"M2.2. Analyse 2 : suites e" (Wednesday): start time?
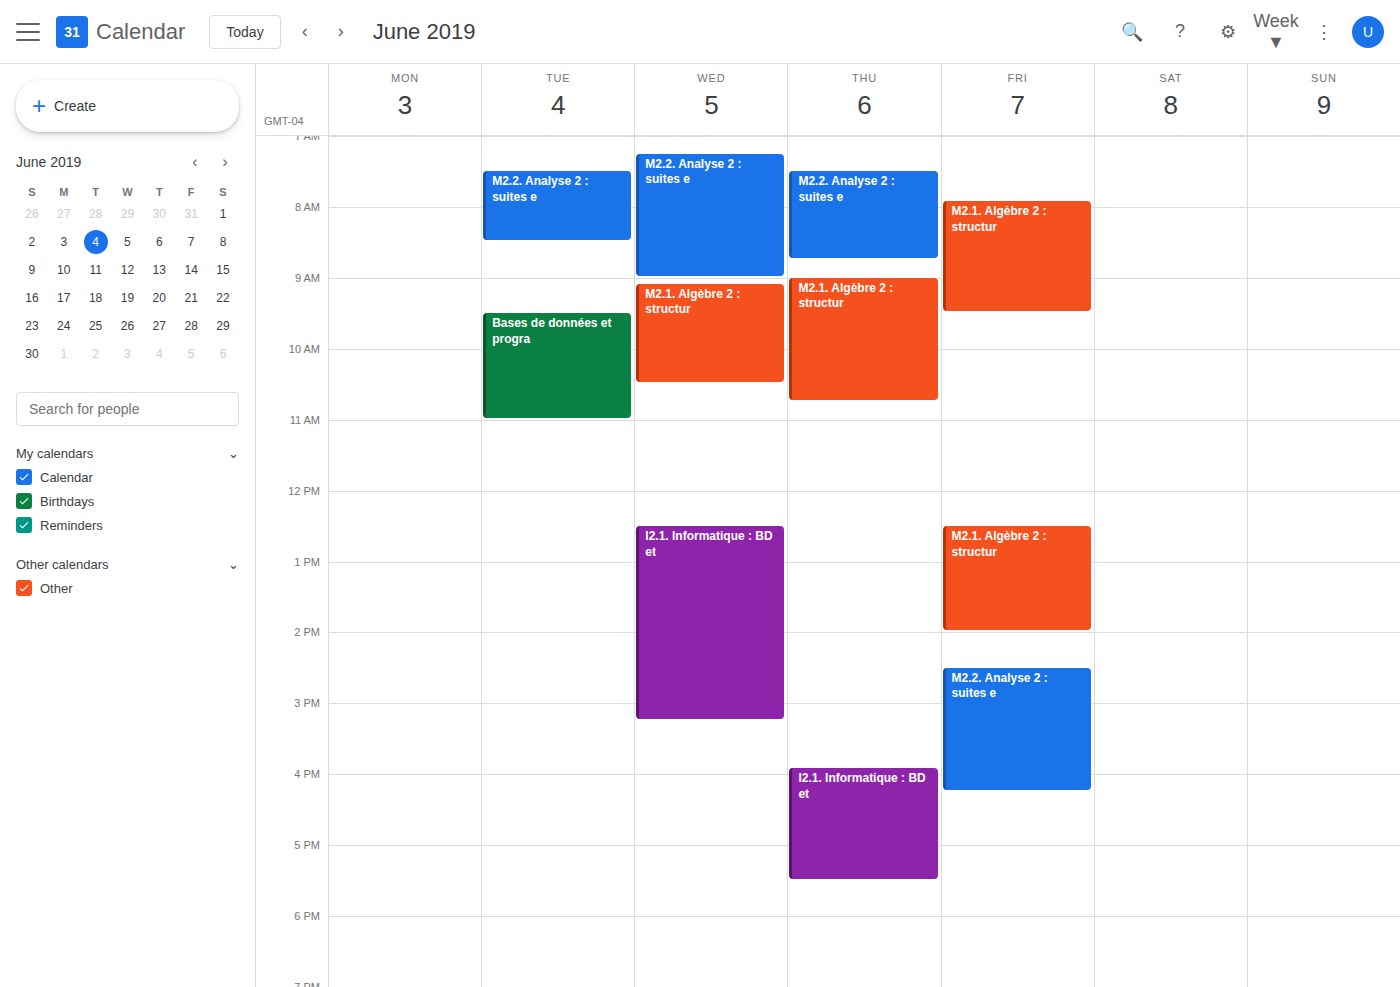
7:15 AM